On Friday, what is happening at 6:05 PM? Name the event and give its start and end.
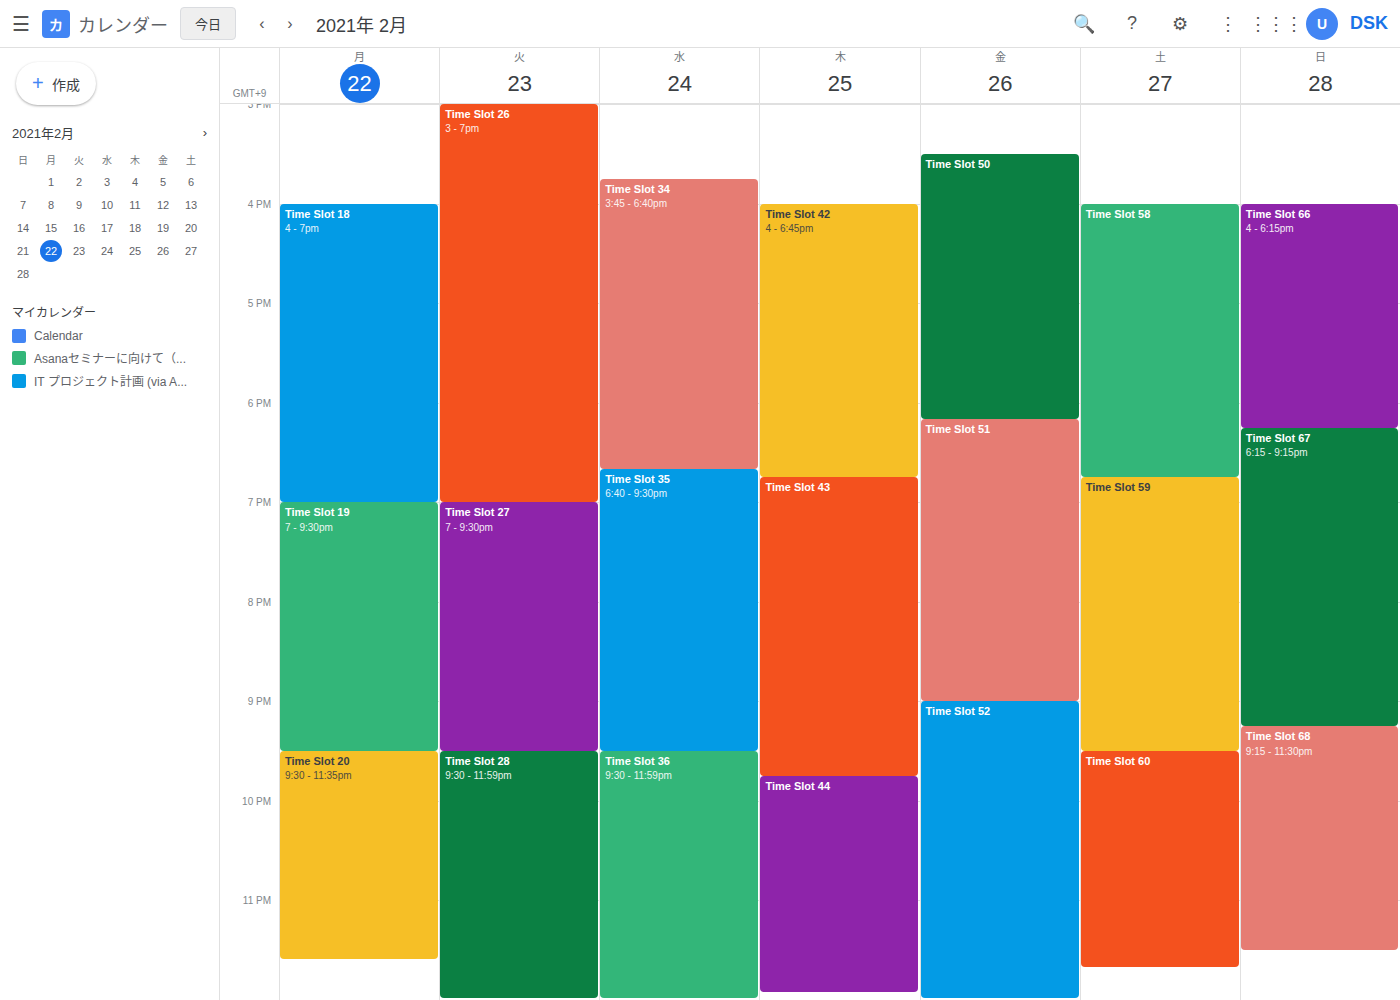
"Time Slot 50", 3:30 PM to 6:10 PM